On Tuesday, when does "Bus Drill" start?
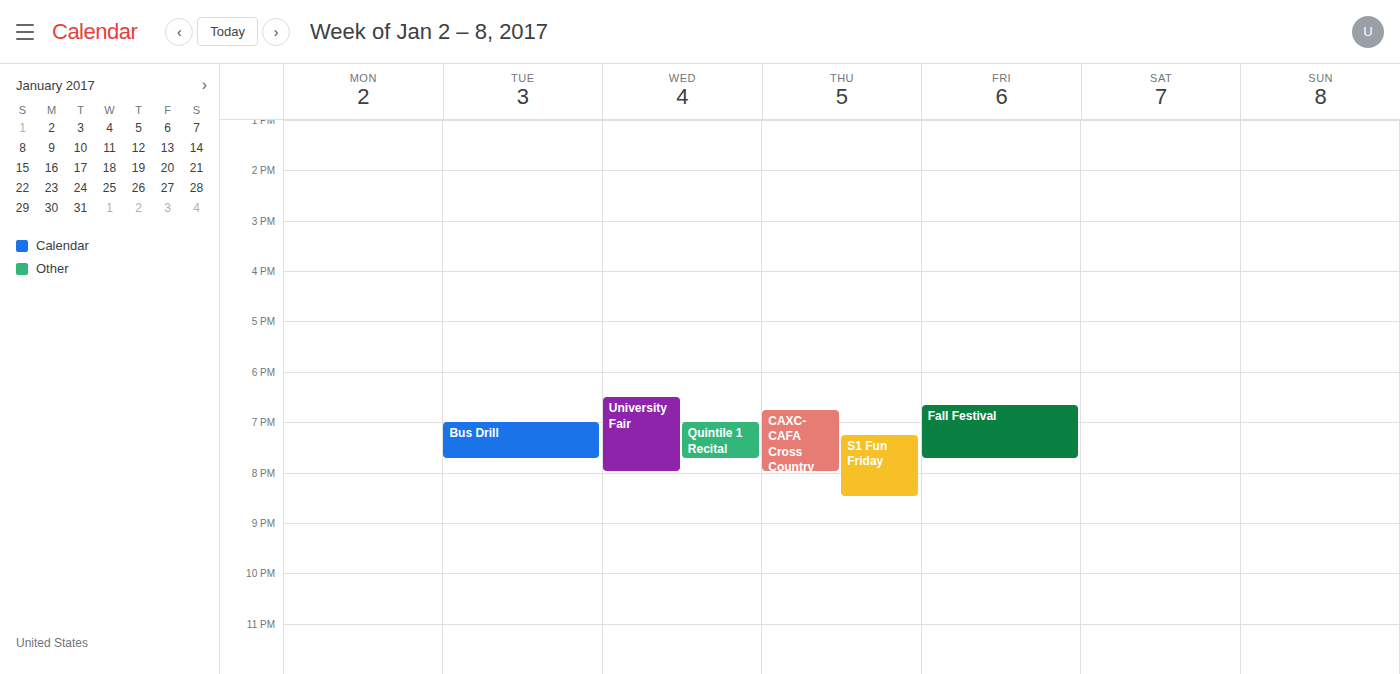
7:00 PM